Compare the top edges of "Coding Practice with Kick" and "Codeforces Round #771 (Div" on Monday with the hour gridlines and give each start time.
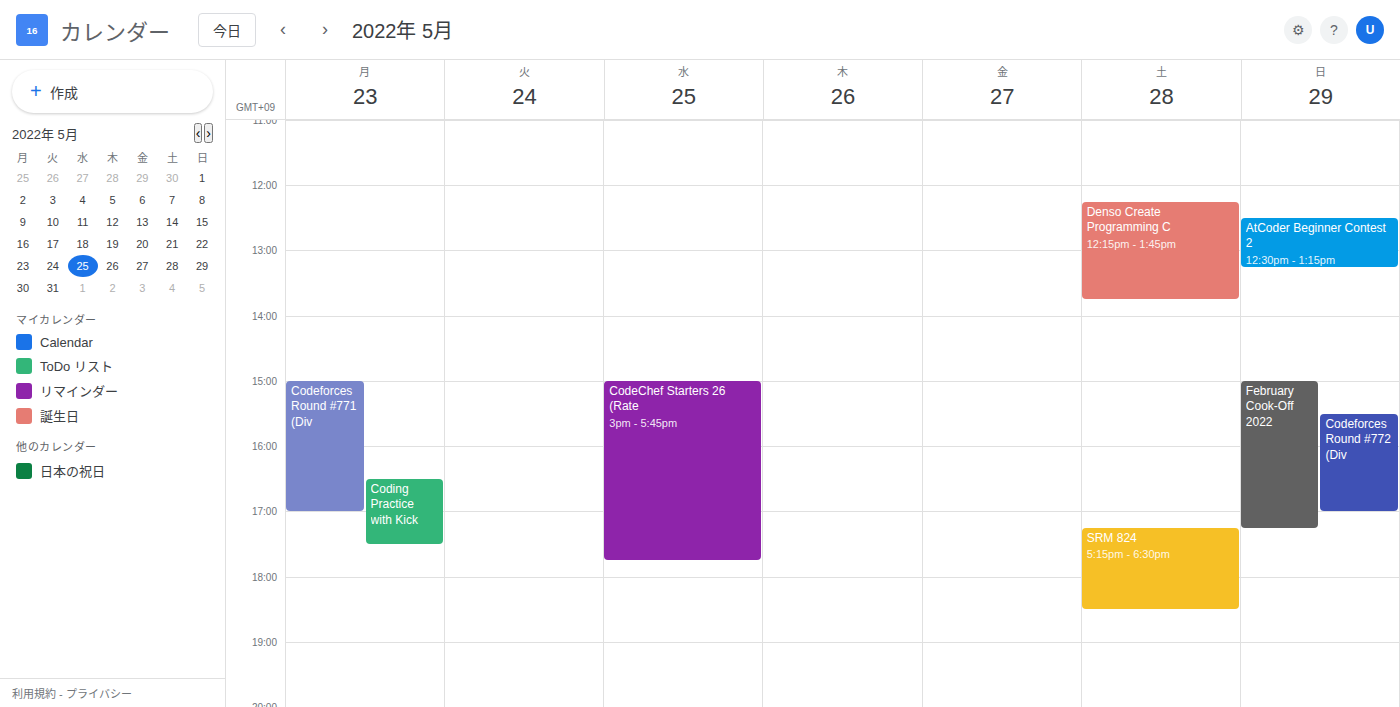
"Coding Practice with Kick": 4:30 PM, halfway between the 4 PM and 5 PM lines. "Codeforces Round #771 (Div": 3:00 PM, exactly on the 3 PM line.